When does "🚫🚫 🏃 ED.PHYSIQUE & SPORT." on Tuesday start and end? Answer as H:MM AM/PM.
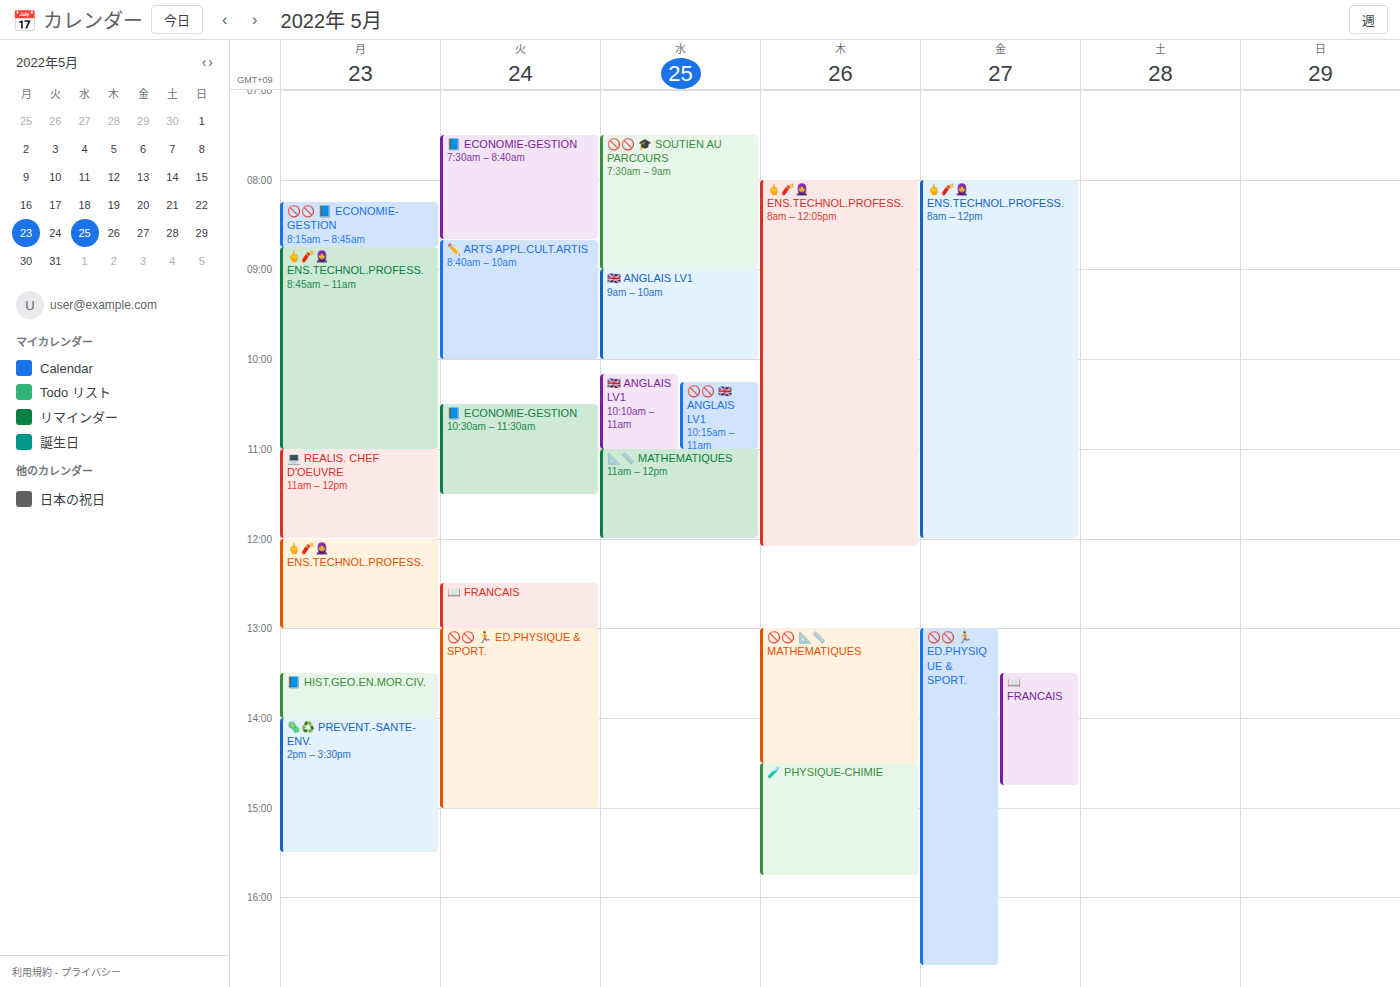
1:00 PM to 3:00 PM